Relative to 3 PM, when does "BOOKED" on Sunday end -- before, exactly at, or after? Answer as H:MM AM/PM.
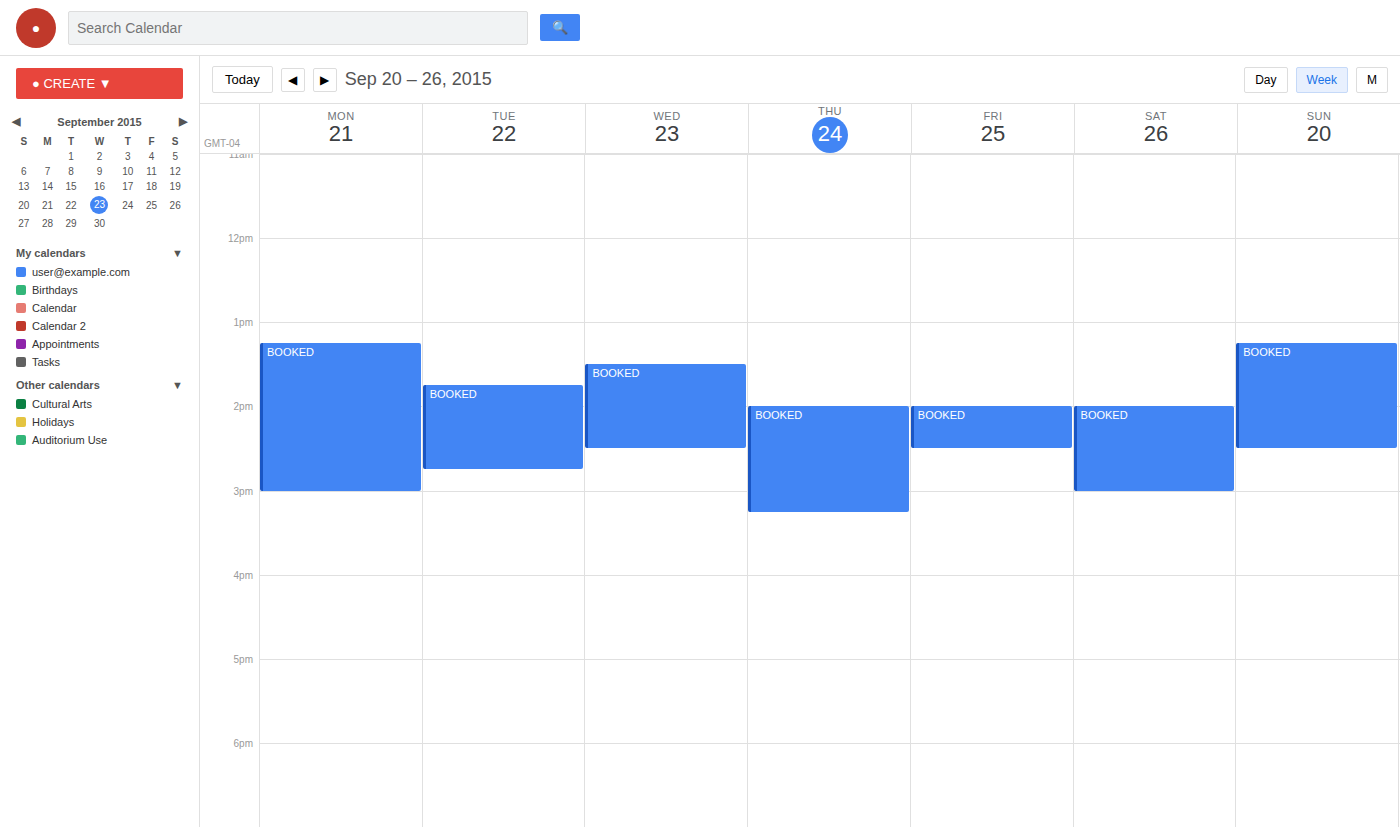
2:30 PM -- before 3 PM, 30 minutes above the 3 PM line.